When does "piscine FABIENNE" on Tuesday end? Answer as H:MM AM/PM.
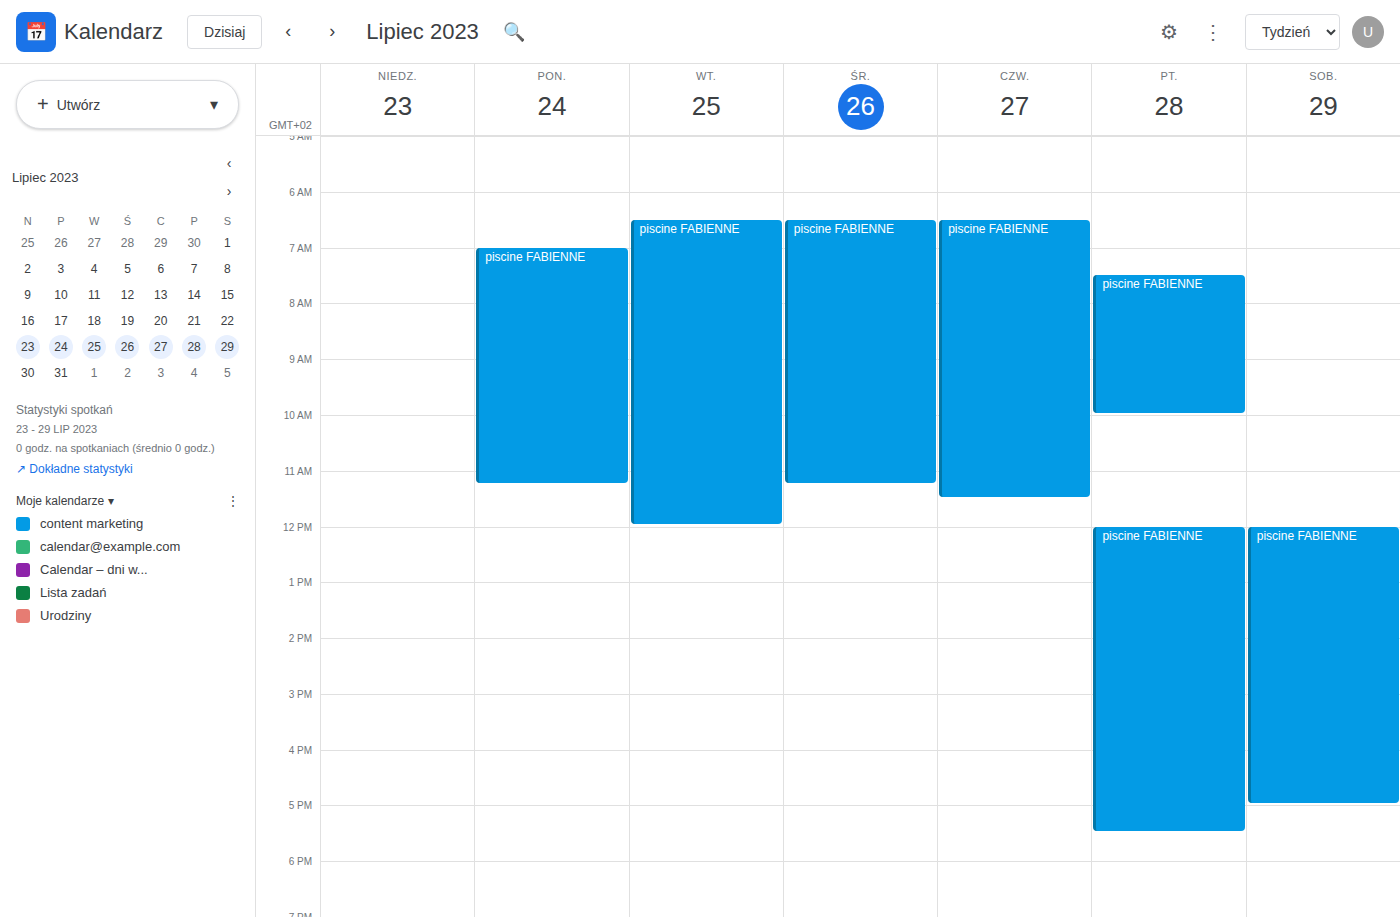
12:00 PM